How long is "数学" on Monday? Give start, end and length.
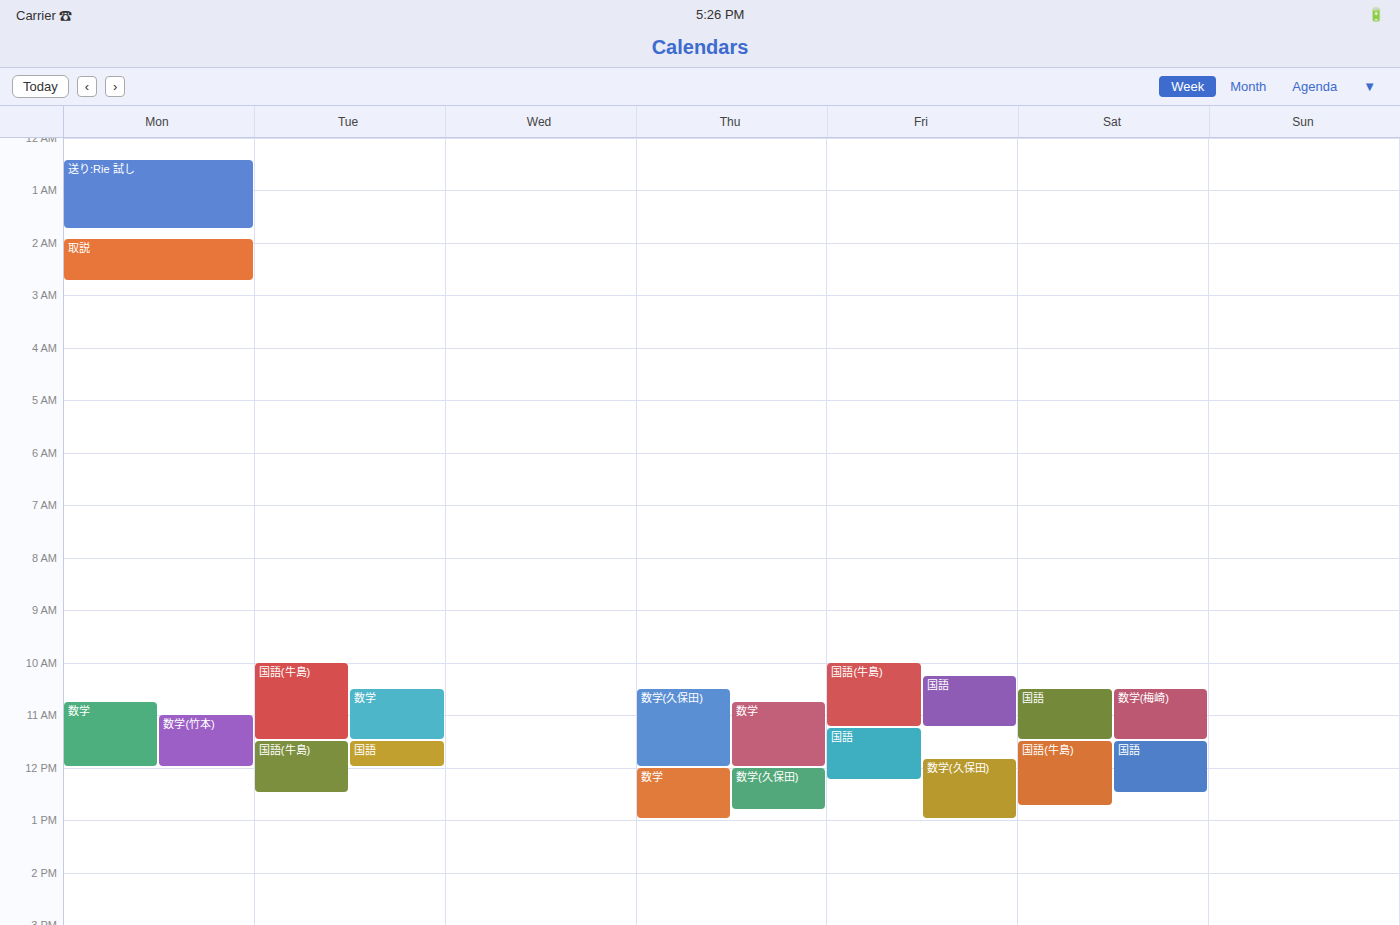
10:45 AM to 12:00 PM, 1 hour 15 minutes